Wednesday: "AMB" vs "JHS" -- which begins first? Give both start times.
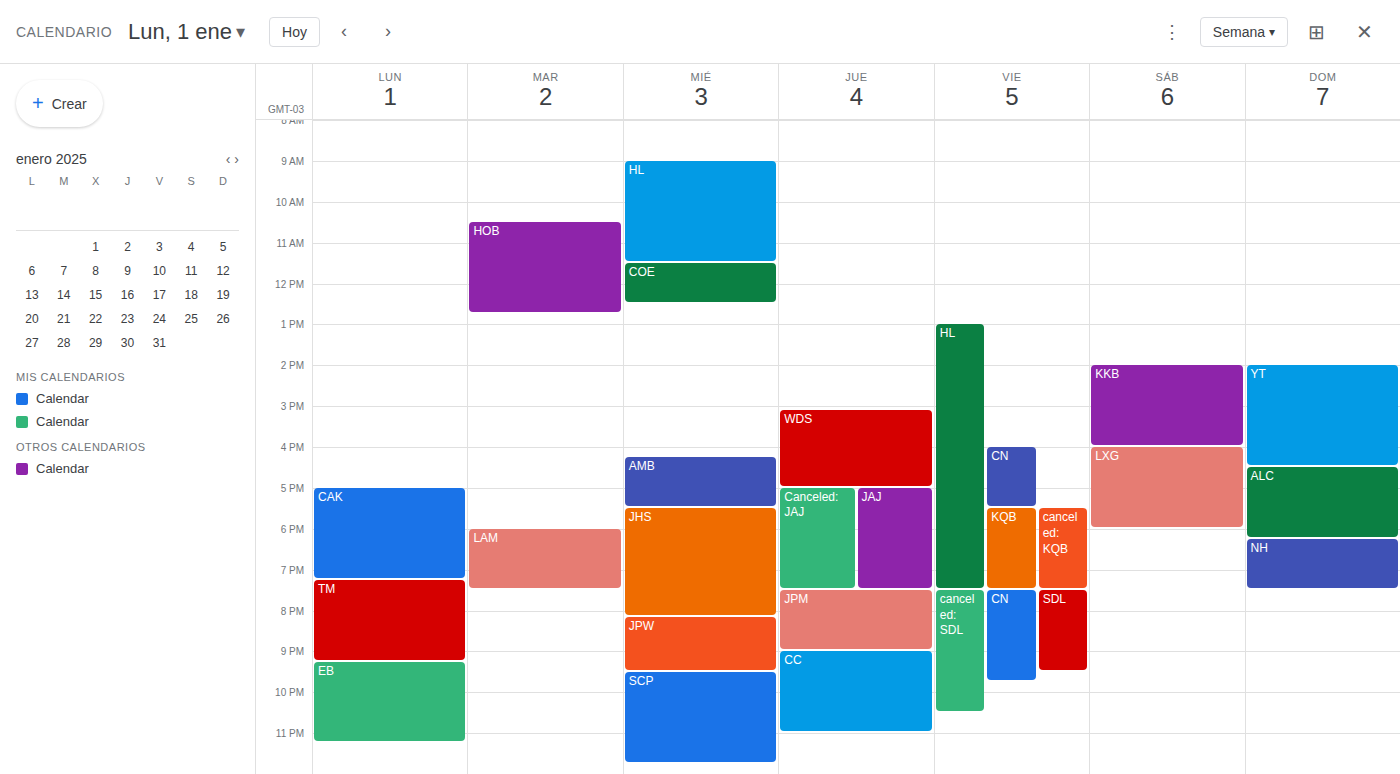
"AMB" 4:15 PM; "JHS" 5:30 PM.